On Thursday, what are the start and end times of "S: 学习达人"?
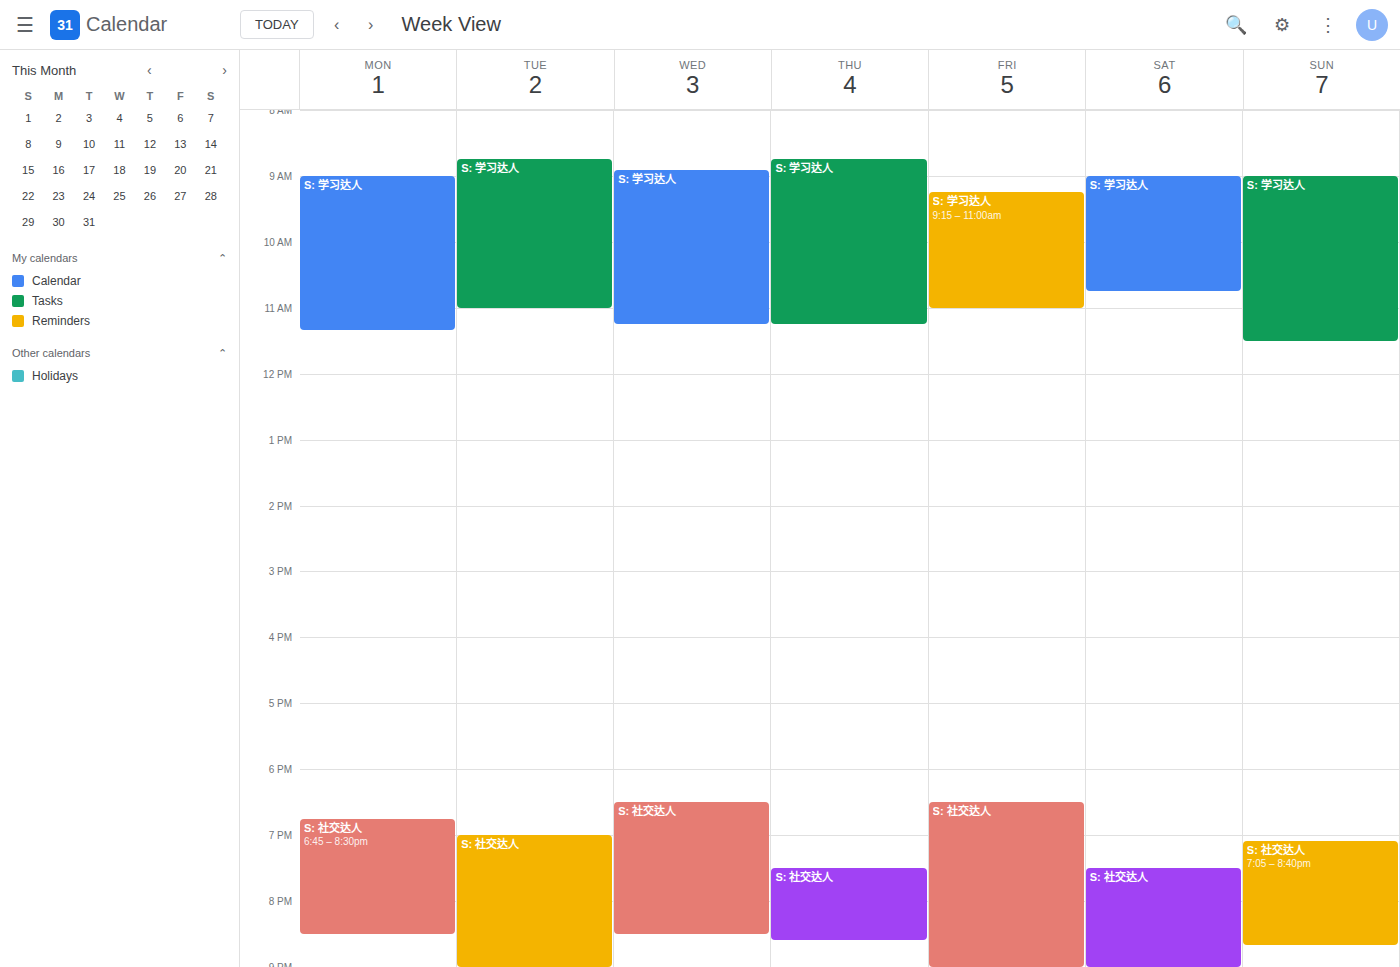
8:45 AM to 11:15 AM